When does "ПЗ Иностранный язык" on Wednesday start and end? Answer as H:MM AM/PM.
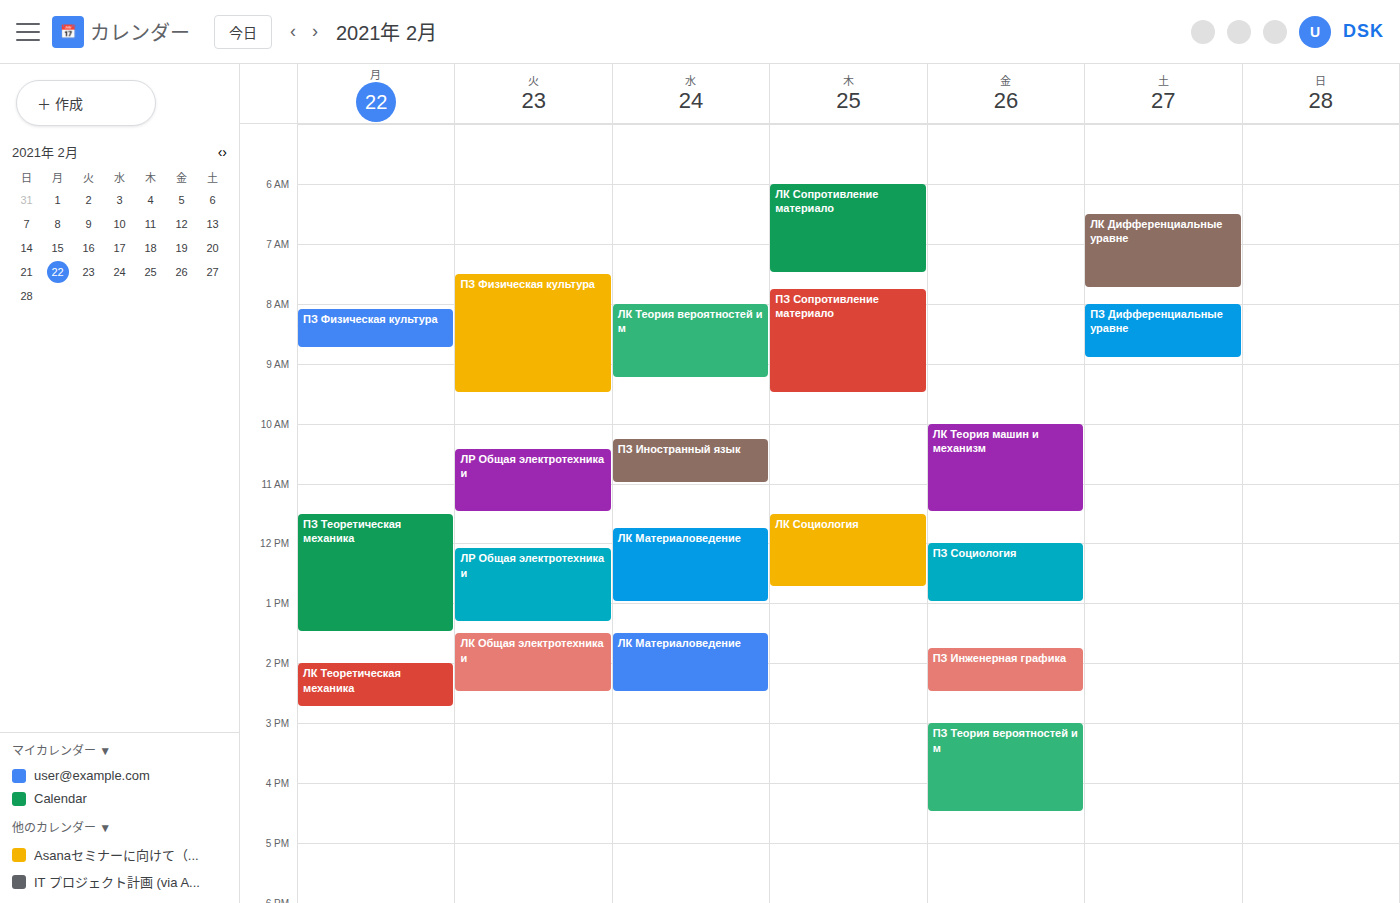
10:15 AM to 11:00 AM